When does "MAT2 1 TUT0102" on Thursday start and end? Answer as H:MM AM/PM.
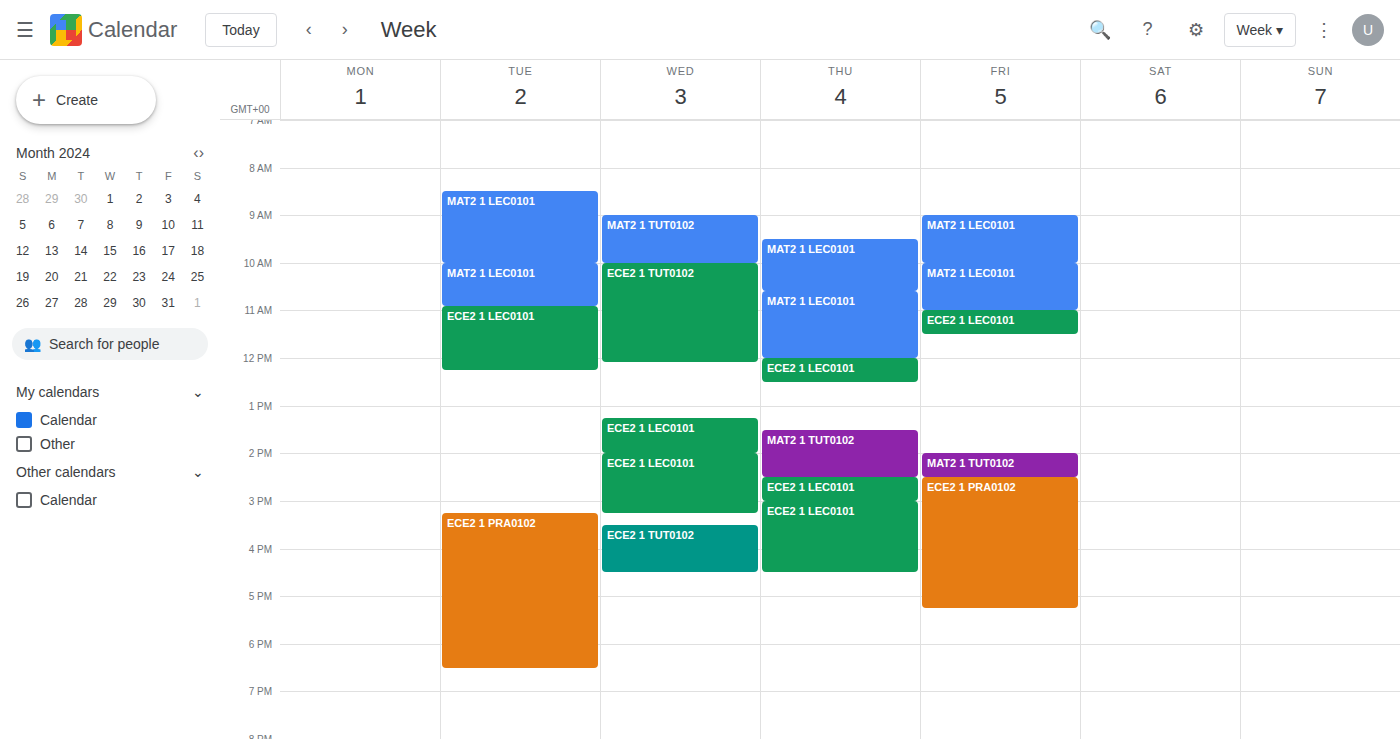
1:30 PM to 2:30 PM